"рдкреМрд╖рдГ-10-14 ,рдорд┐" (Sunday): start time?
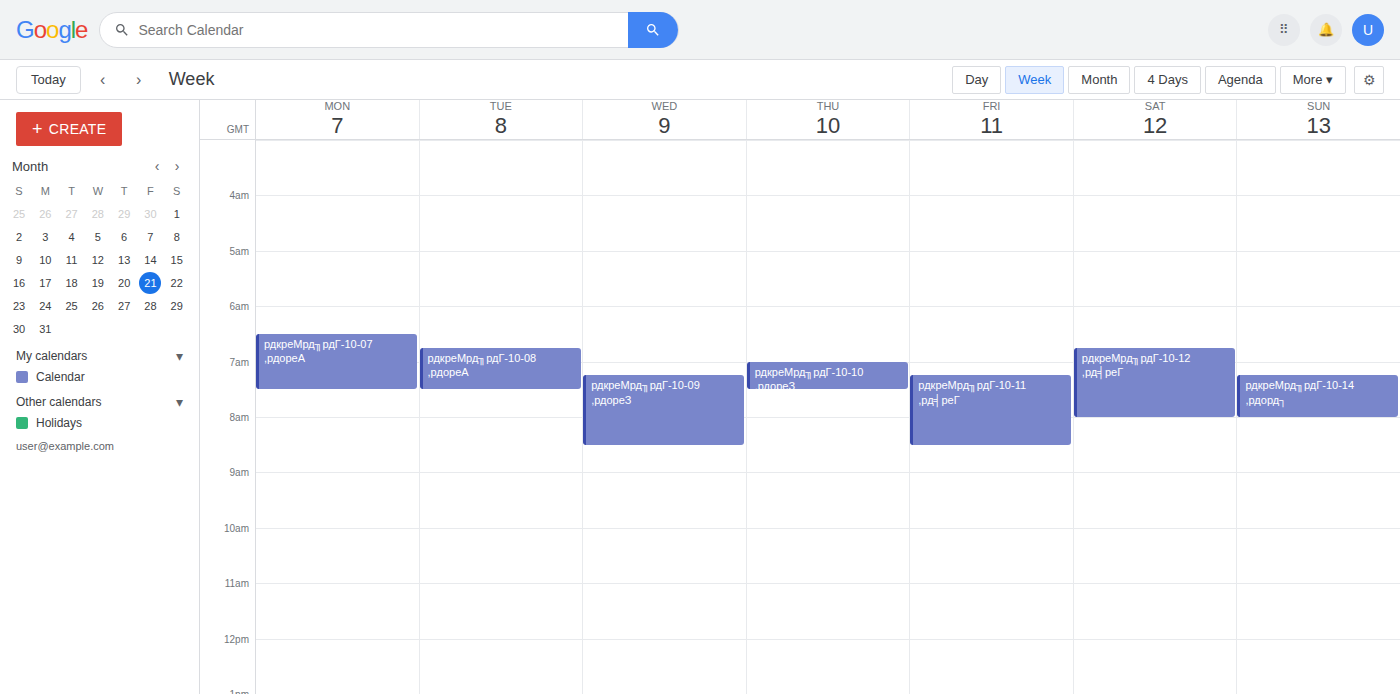
7:15 AM